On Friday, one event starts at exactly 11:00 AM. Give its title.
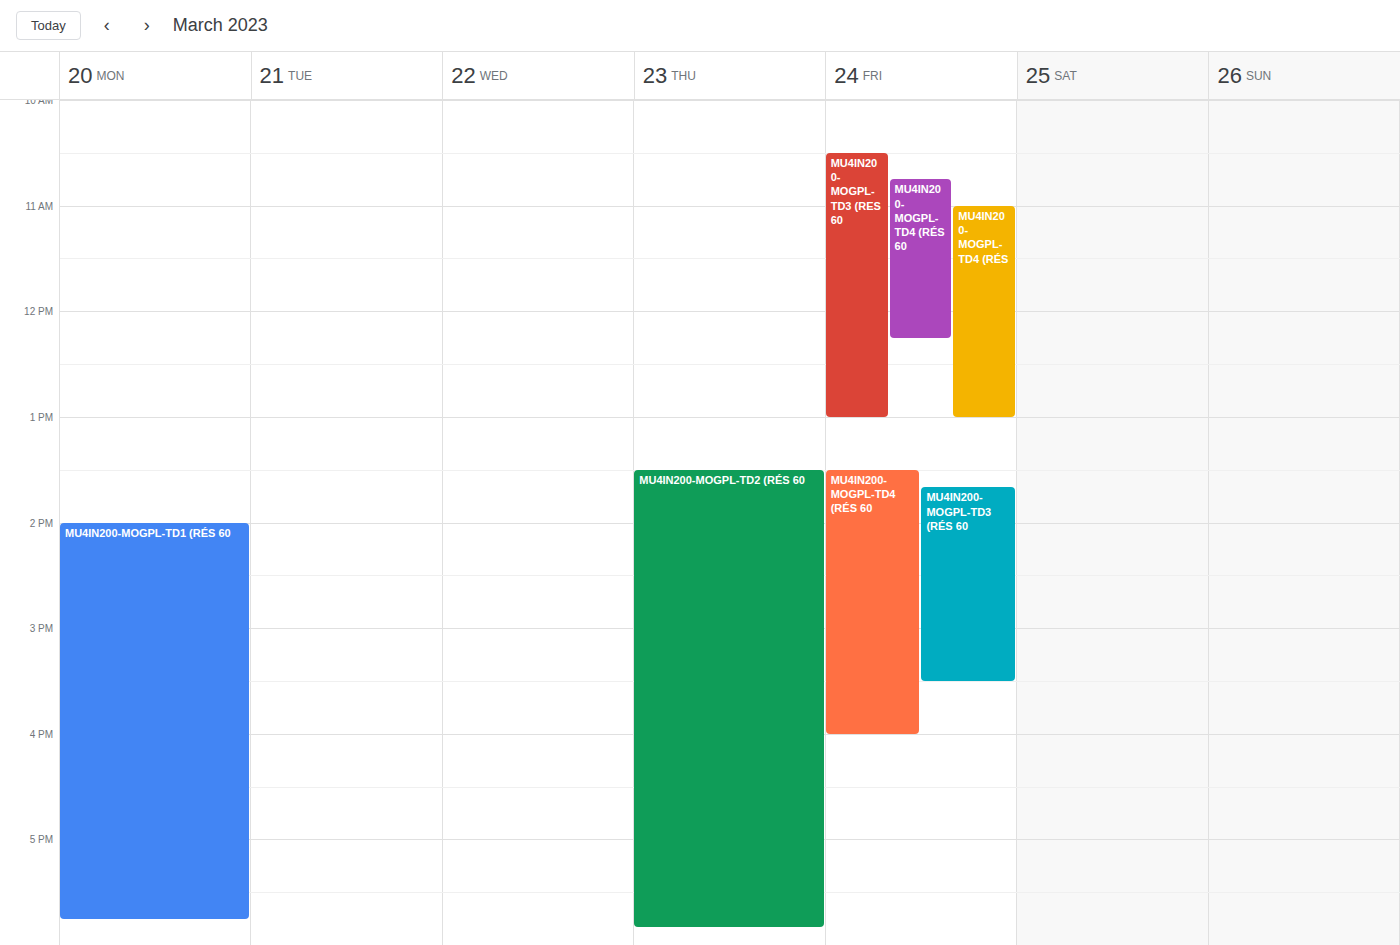
"MU4IN200-MOGPL-TD4 (RÉS"